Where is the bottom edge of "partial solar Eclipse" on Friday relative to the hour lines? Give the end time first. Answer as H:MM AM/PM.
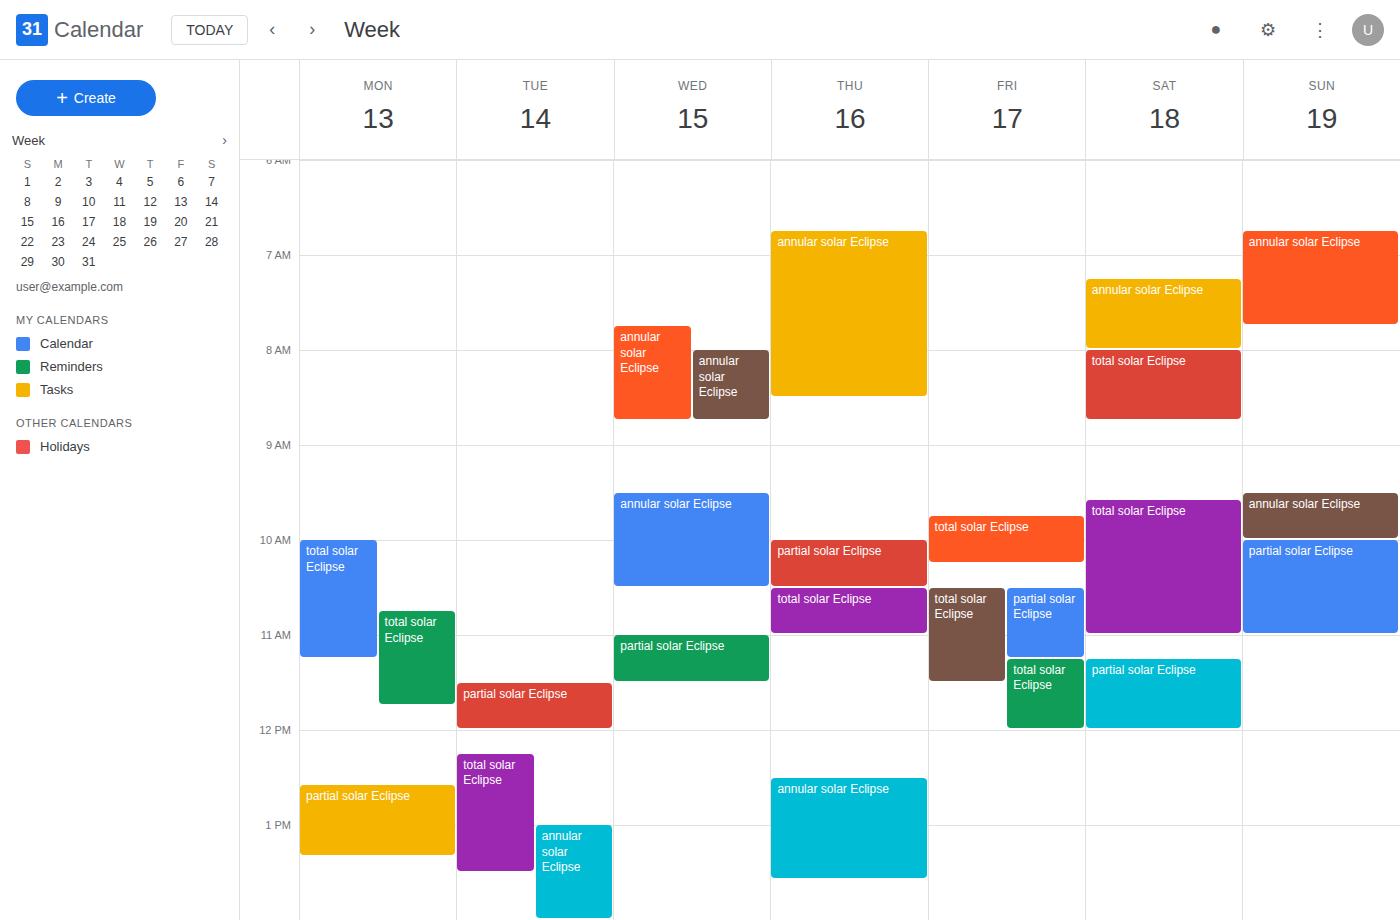
11:15 AM -- neither: a quarter of the way from the 11 AM line to the 12 PM line.